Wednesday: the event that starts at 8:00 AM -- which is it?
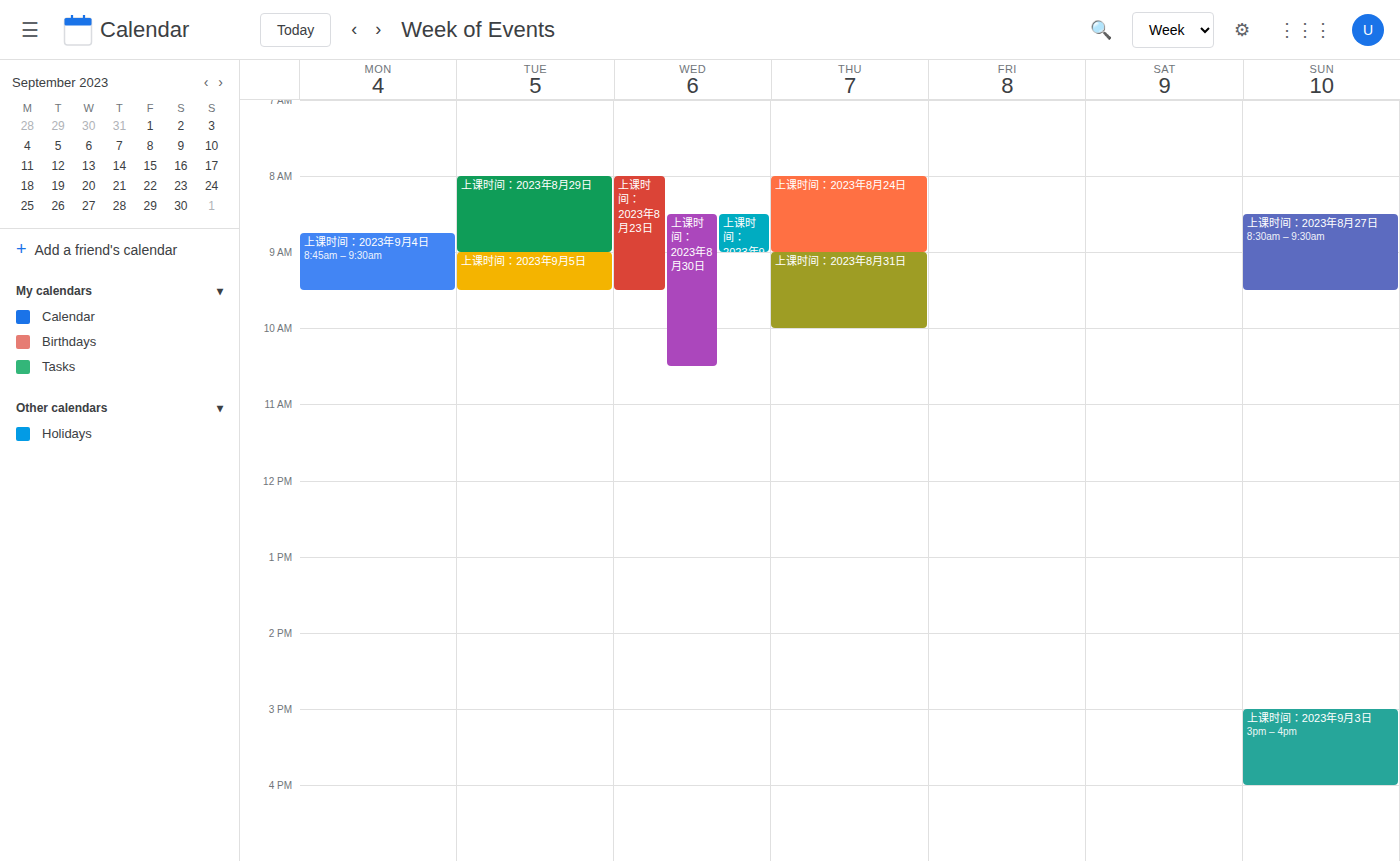
"上课时间：2023年8月23日"